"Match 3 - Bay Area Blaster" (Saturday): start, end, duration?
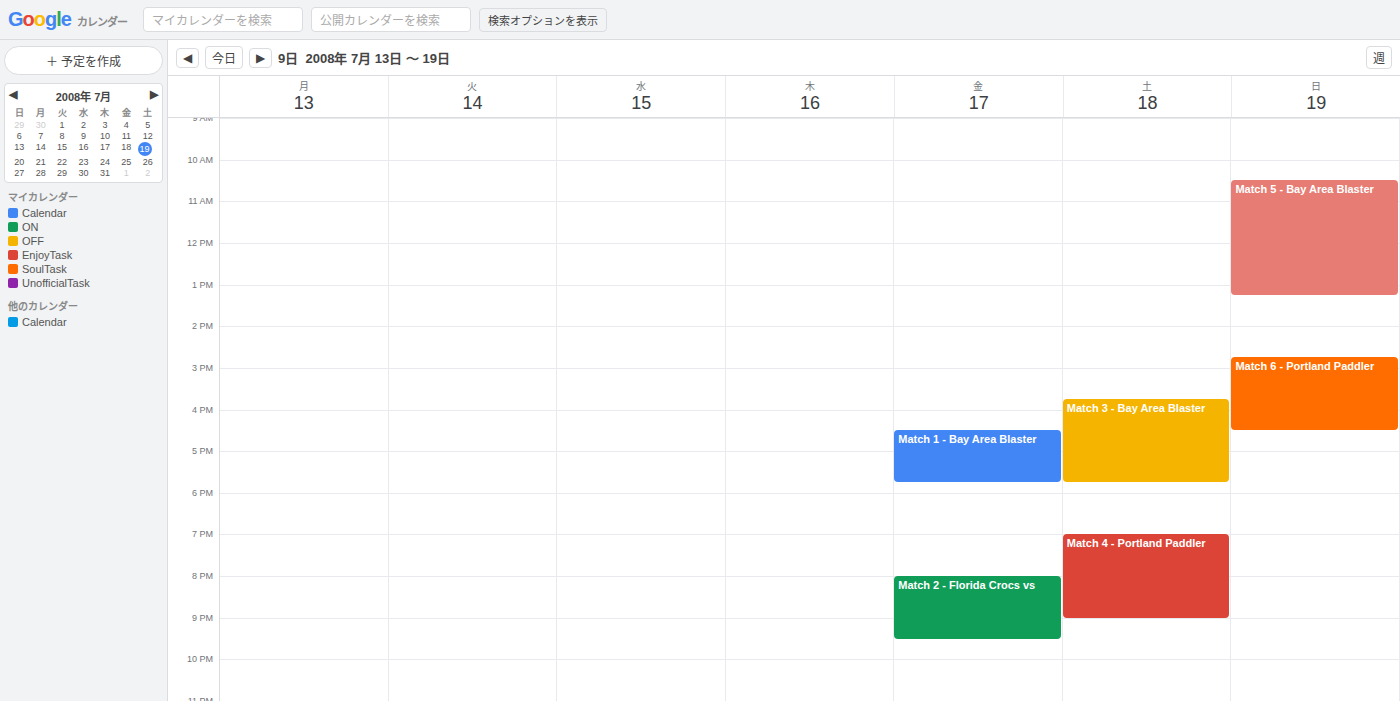
3:45 PM to 5:45 PM, 2 hours